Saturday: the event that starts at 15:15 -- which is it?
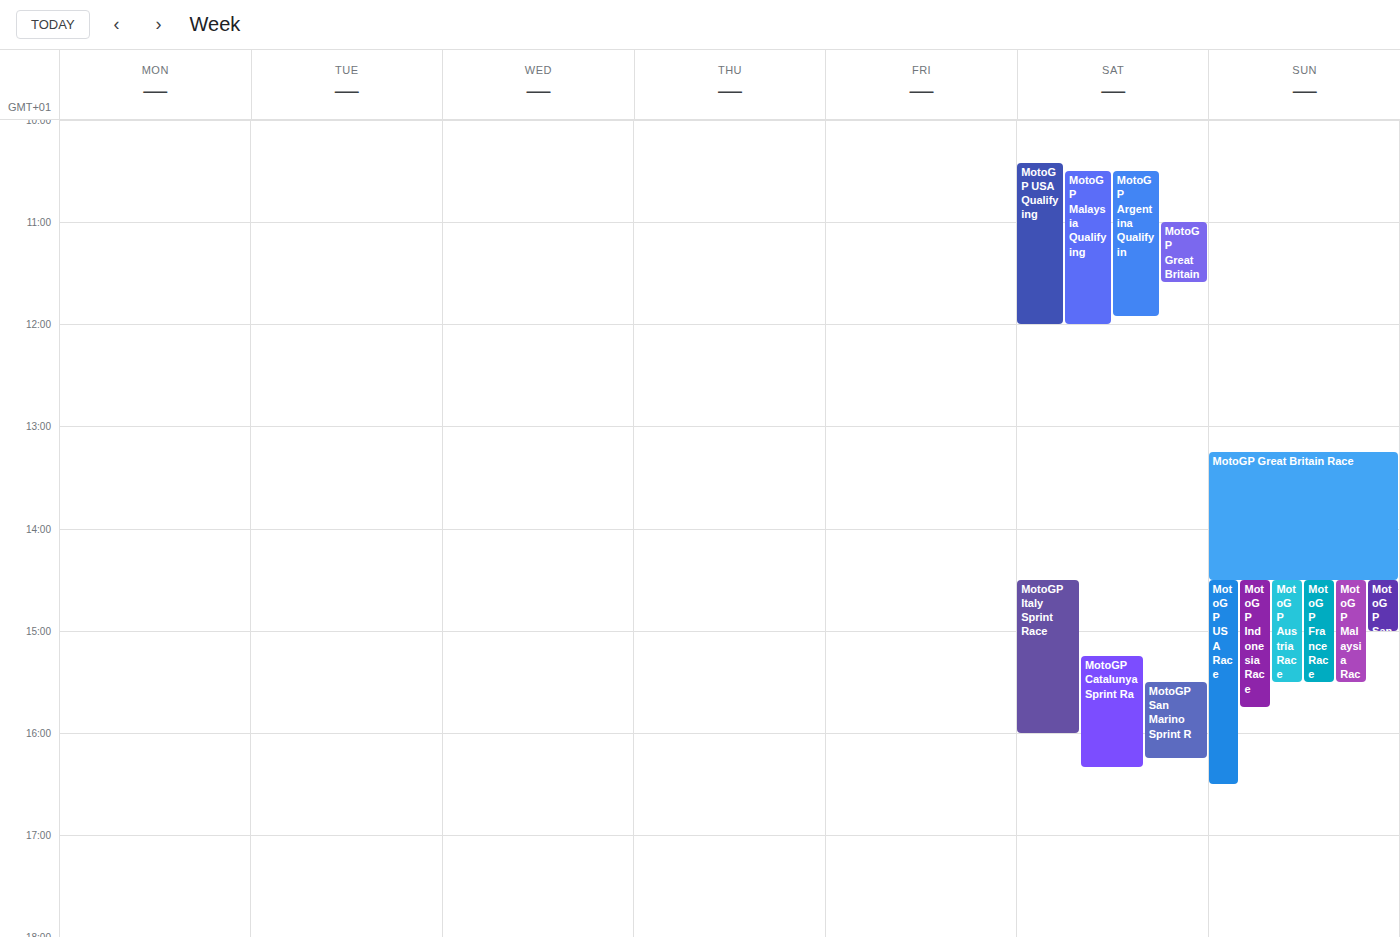
"MotoGP Catalunya Sprint Ra"